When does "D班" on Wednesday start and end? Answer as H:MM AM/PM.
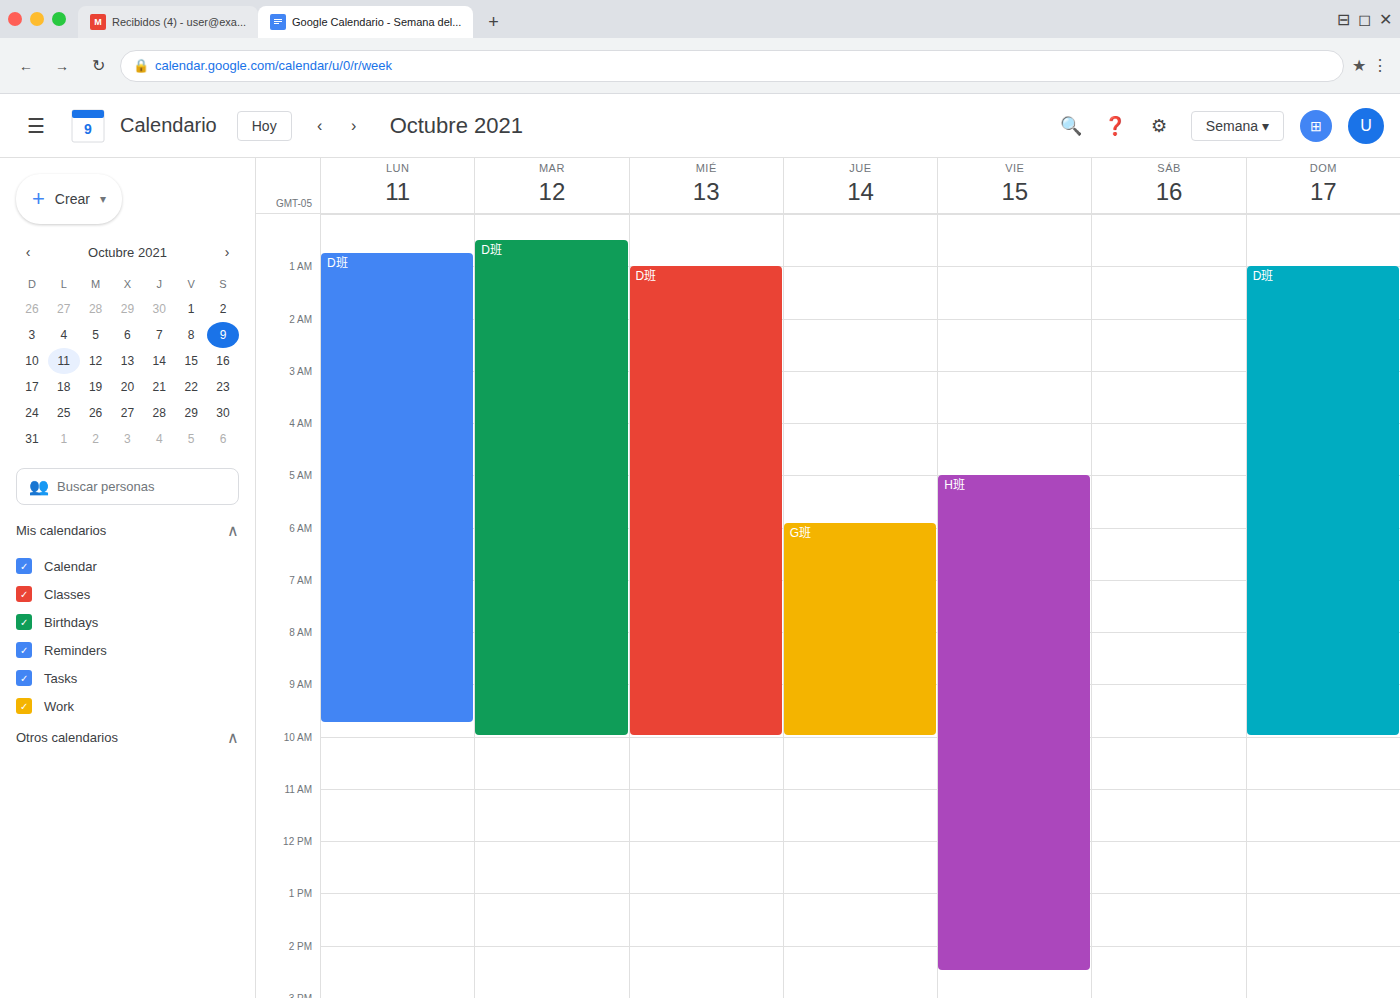
1:00 AM to 10:00 AM